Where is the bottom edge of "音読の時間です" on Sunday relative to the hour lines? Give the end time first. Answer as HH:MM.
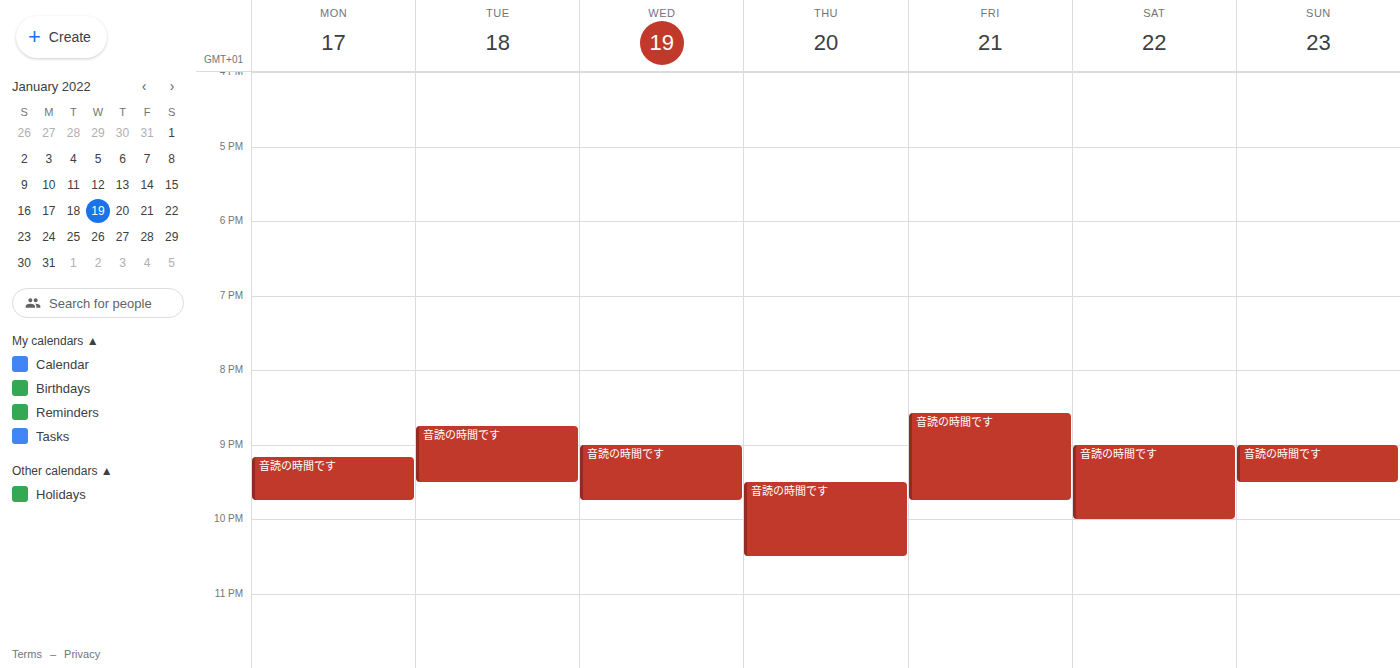
21:30 -- halfway between the 21:00 and 22:00 lines.